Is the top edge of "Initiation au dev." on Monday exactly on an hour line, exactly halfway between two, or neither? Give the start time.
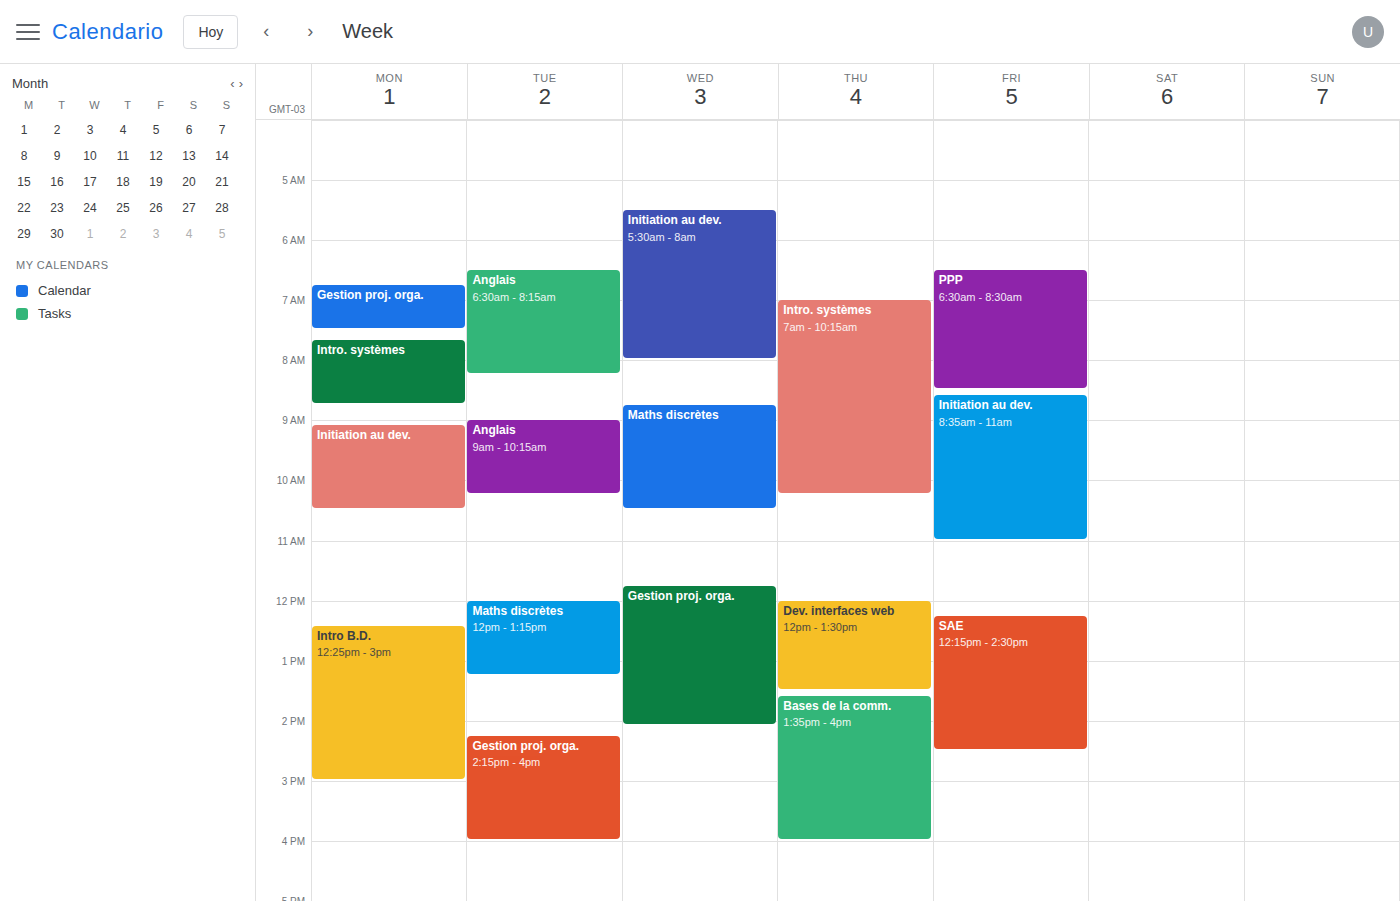
9:05 AM -- neither: 5 minutes below the 9 AM line and 55 minutes above the 10 AM line.